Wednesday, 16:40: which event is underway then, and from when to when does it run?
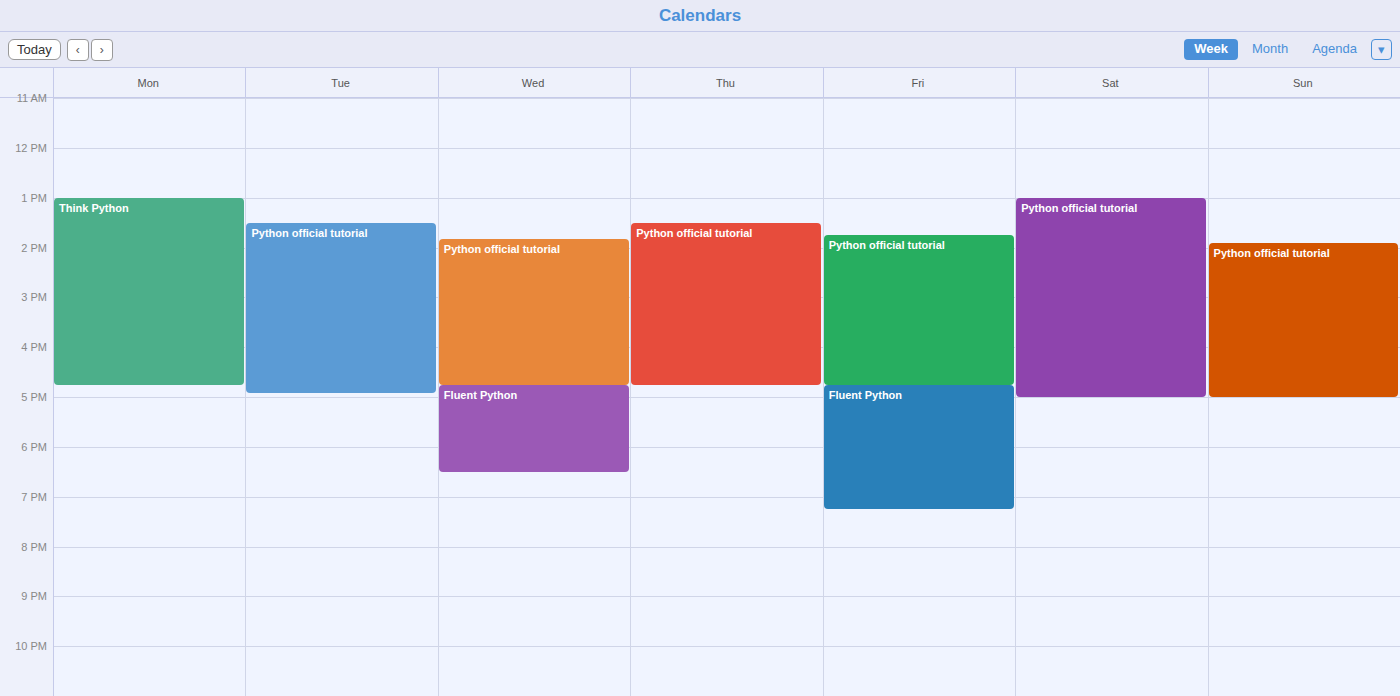
"Python official tutorial", 13:50 to 16:45